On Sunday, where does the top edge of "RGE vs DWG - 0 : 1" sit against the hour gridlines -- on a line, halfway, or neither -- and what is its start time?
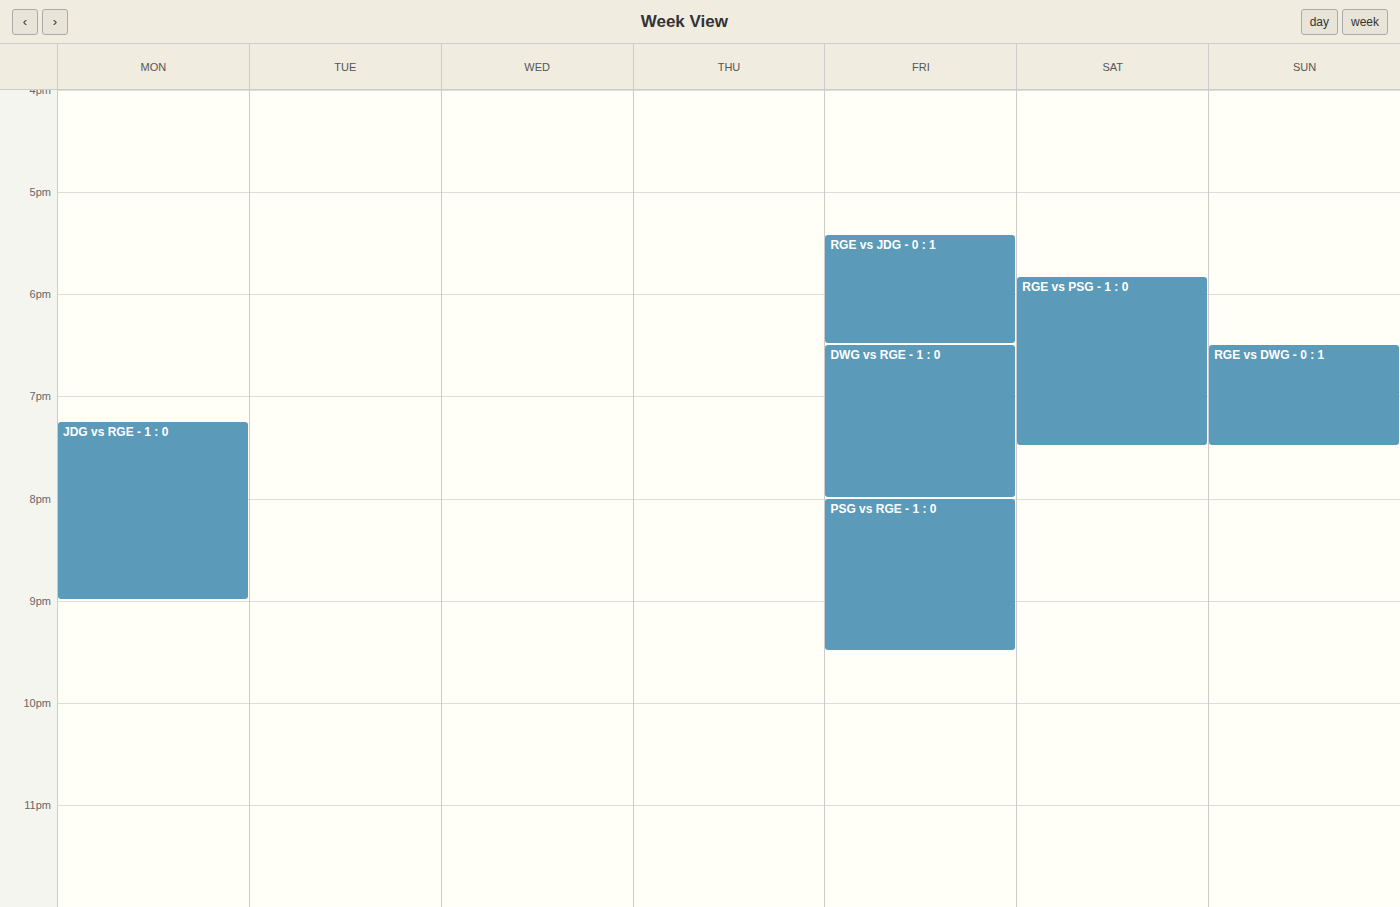
6:30 PM -- halfway between the 6 PM and 7 PM lines.